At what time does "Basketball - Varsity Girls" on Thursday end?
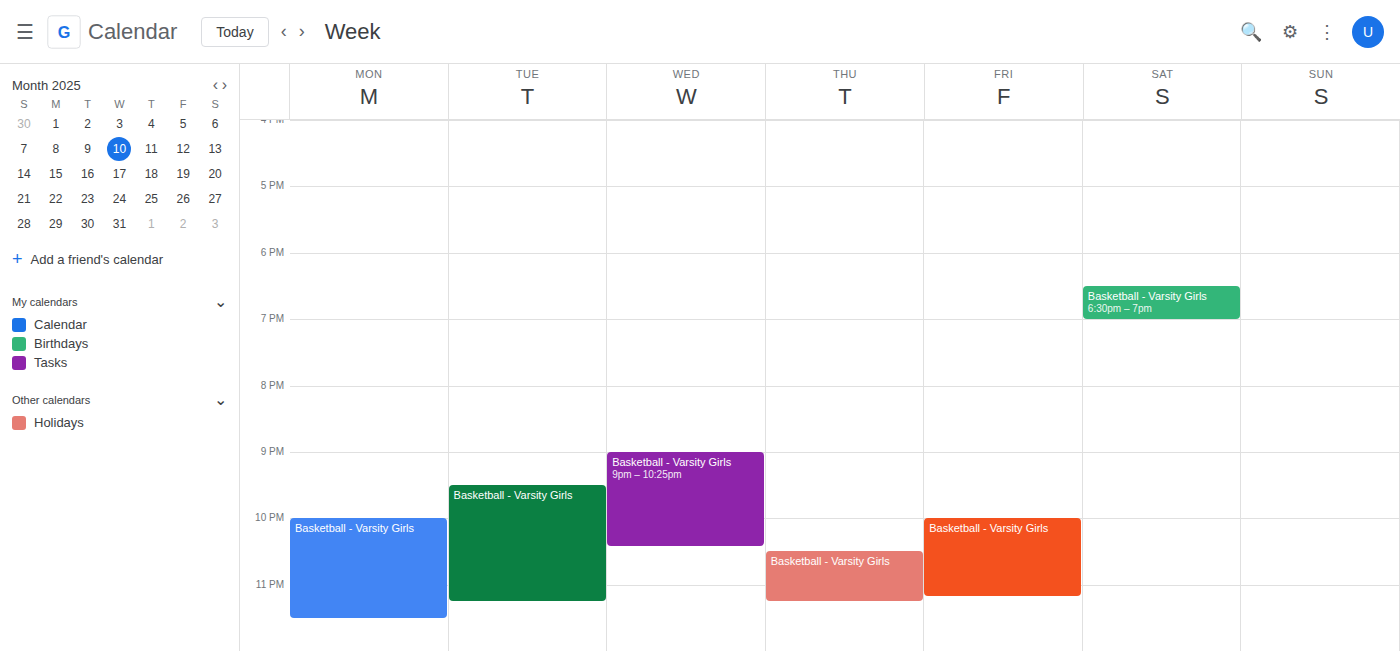
23:15